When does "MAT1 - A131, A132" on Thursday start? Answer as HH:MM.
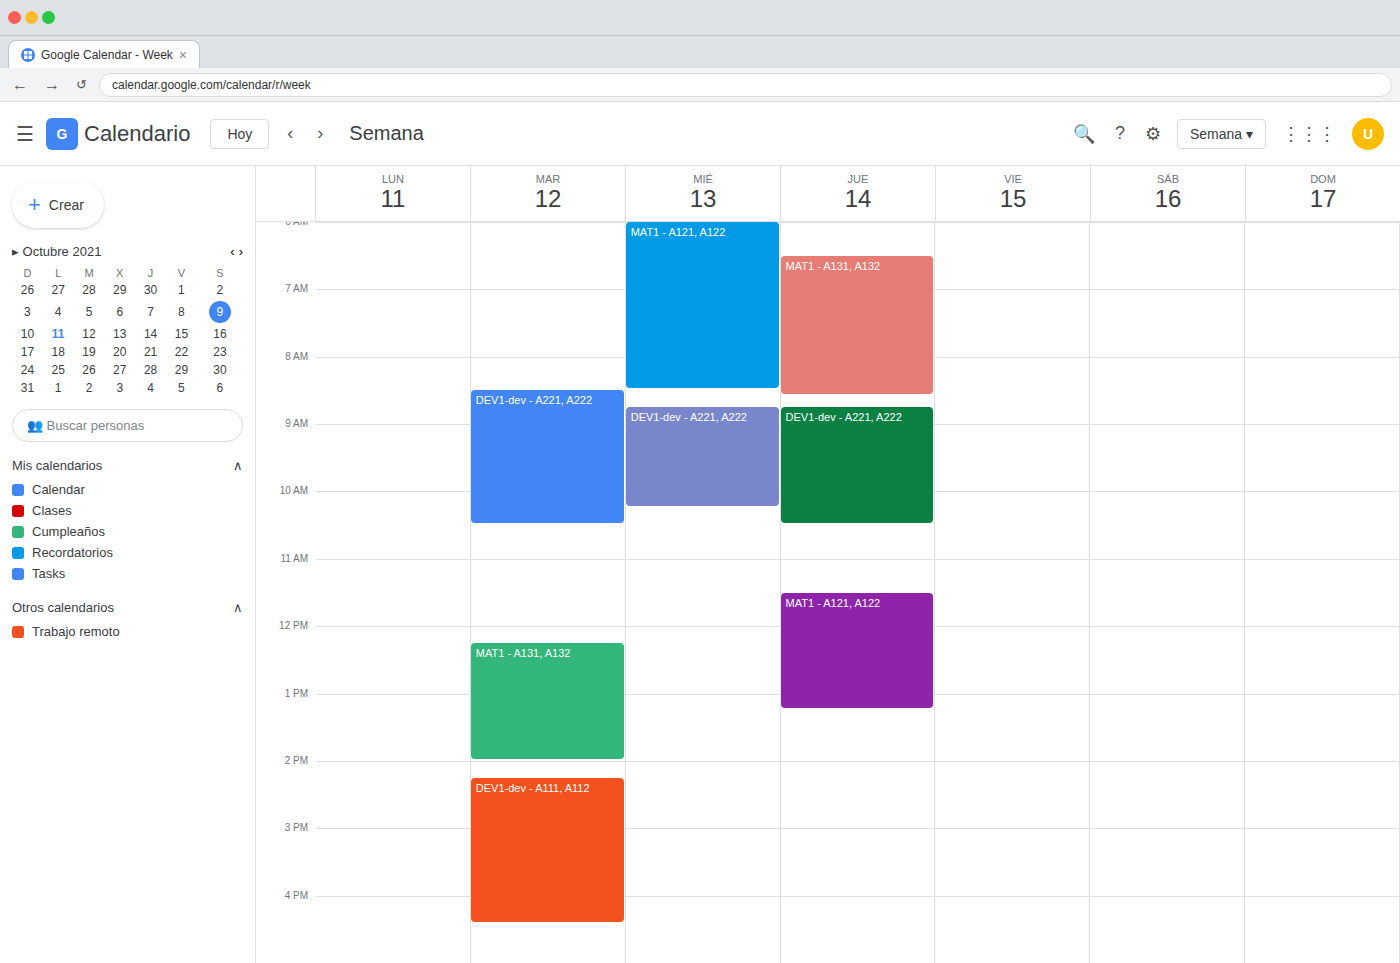
06:30